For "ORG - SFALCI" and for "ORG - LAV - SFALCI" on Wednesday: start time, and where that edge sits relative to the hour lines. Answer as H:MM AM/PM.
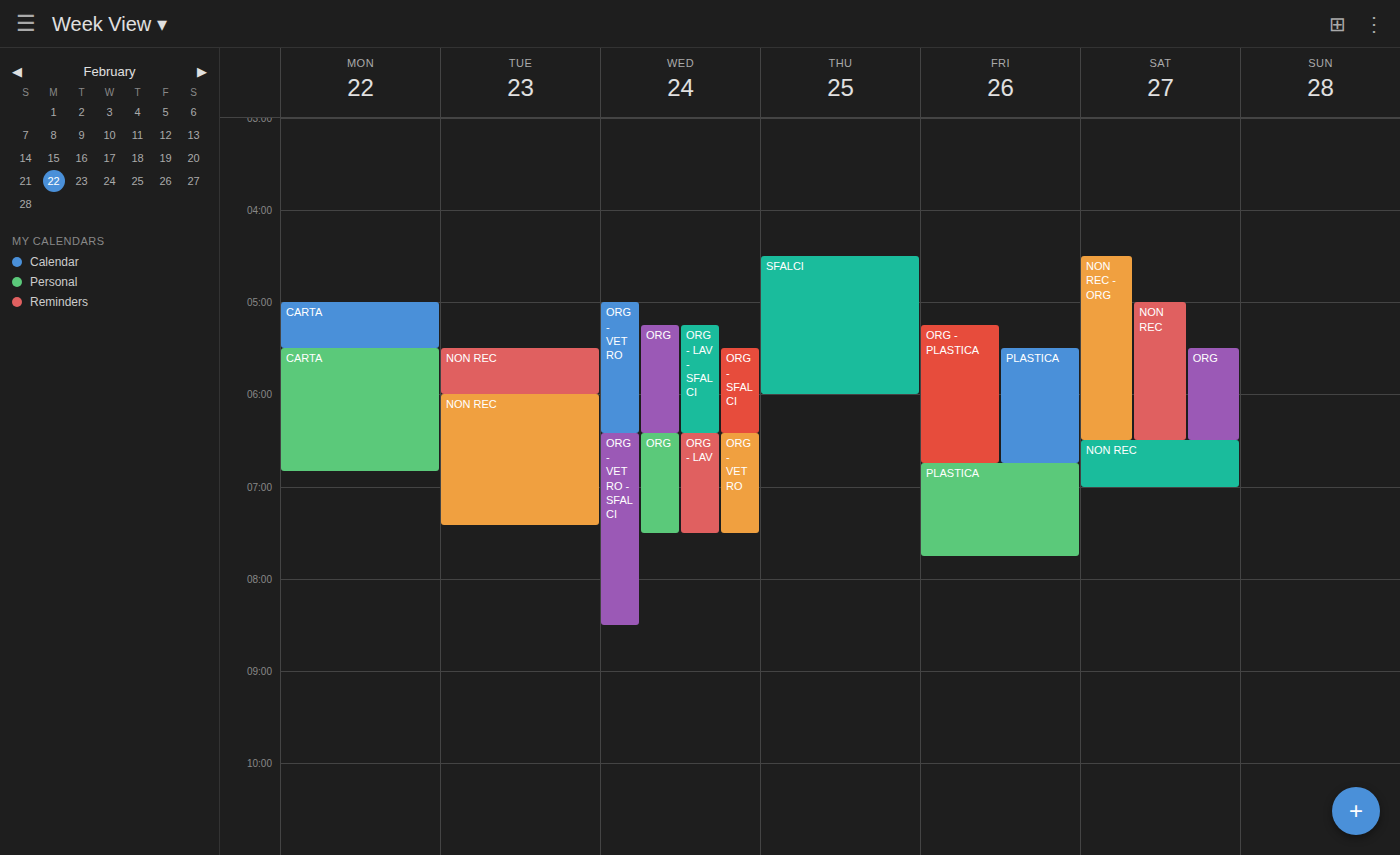
"ORG - SFALCI": 5:30 AM, halfway between the 5 AM and 6 AM lines. "ORG - LAV - SFALCI": 5:15 AM, neither: a quarter of the way from the 5 AM line to the 6 AM line.